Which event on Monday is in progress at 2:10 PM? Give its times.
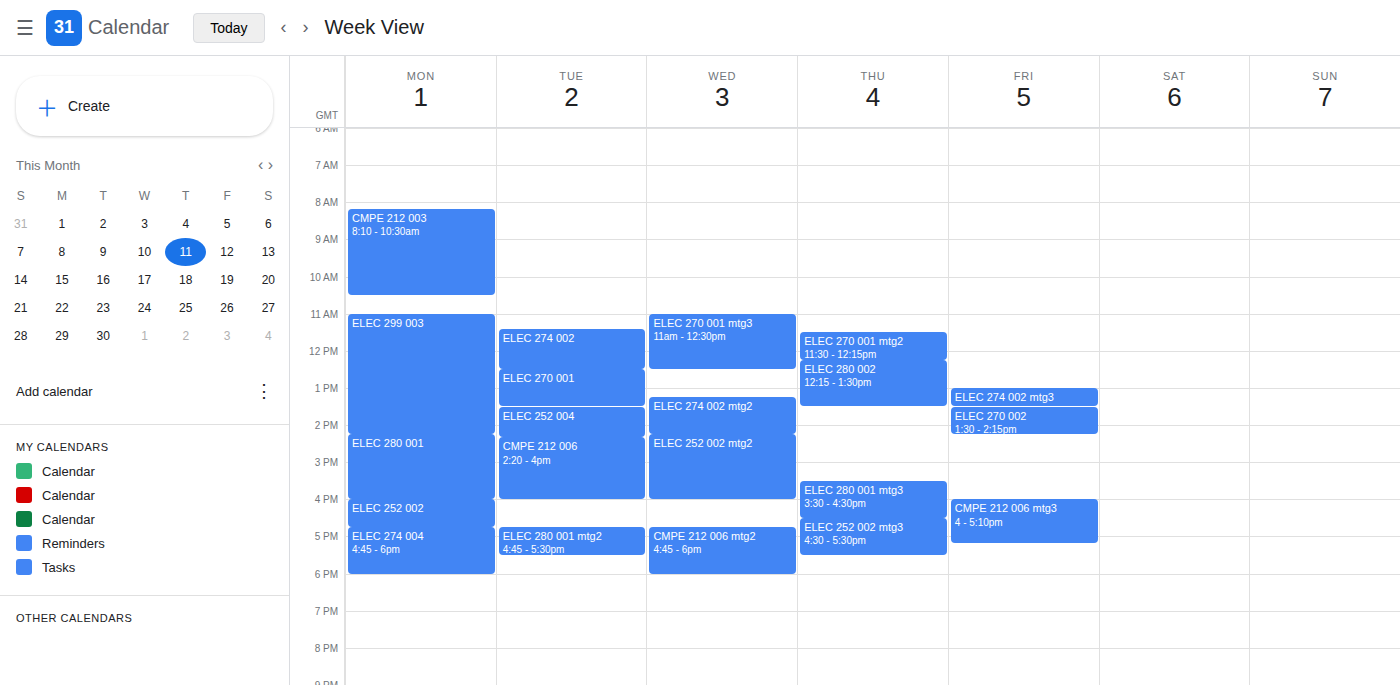
"ELEC 299 003", 11:00 AM to 2:15 PM